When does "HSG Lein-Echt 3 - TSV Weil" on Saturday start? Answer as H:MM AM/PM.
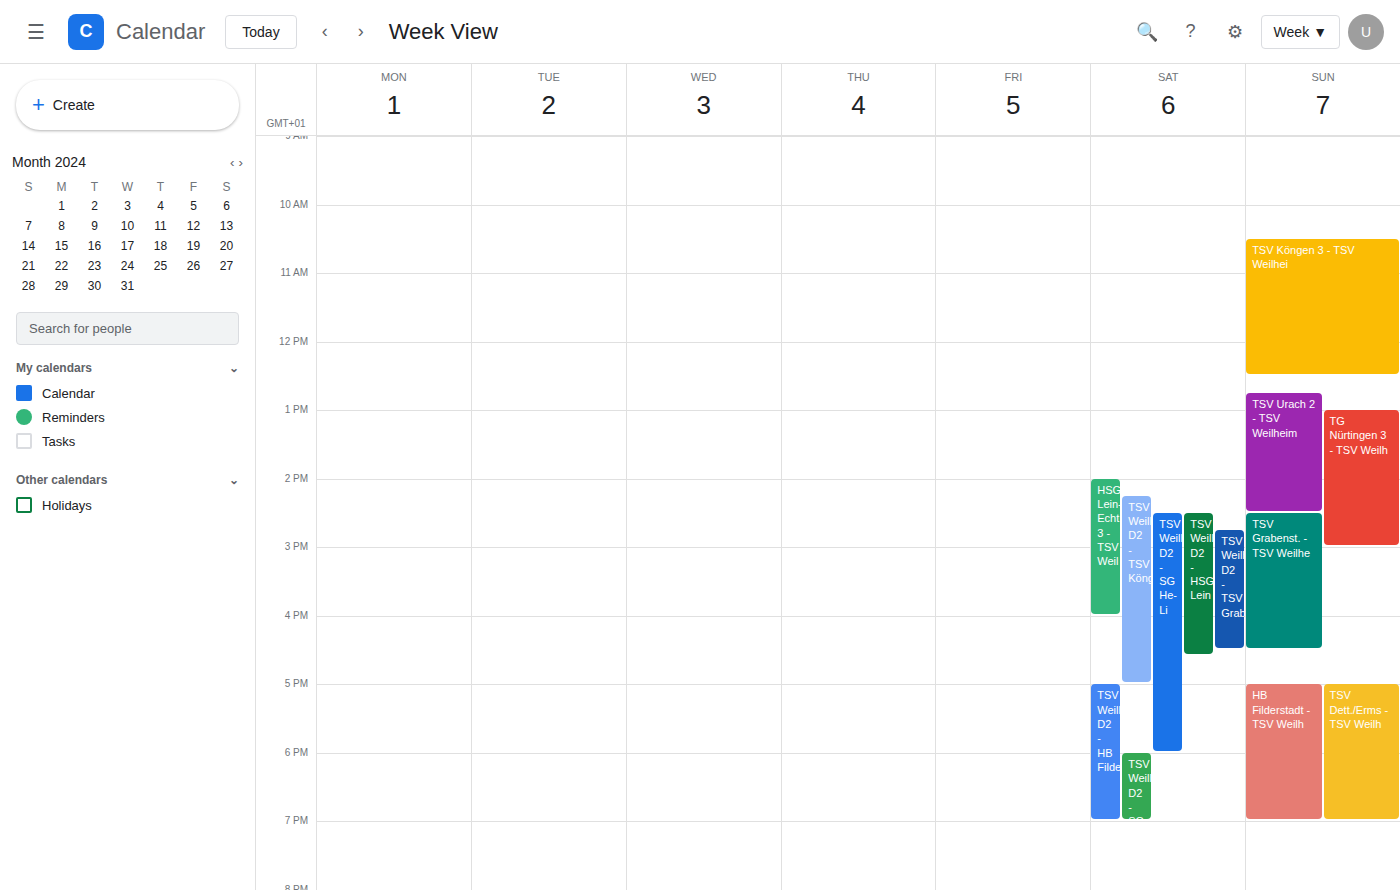
2:00 PM